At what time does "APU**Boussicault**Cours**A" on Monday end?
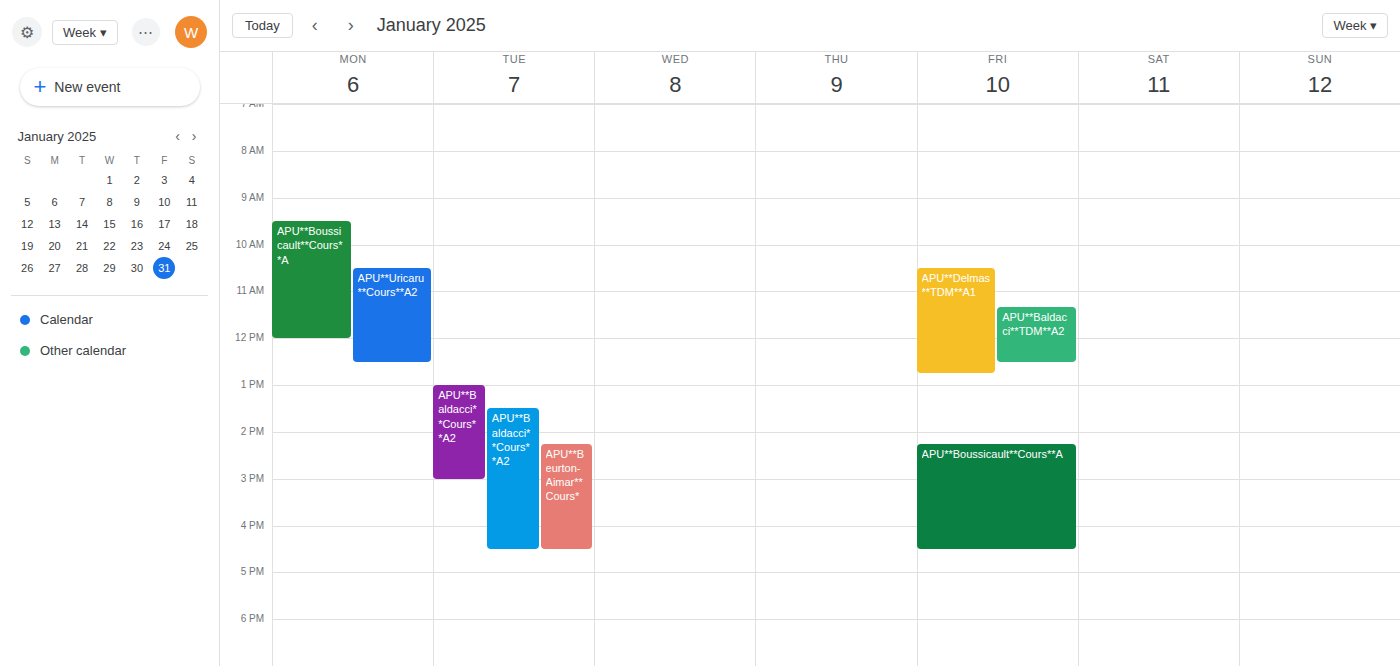
12:00 PM